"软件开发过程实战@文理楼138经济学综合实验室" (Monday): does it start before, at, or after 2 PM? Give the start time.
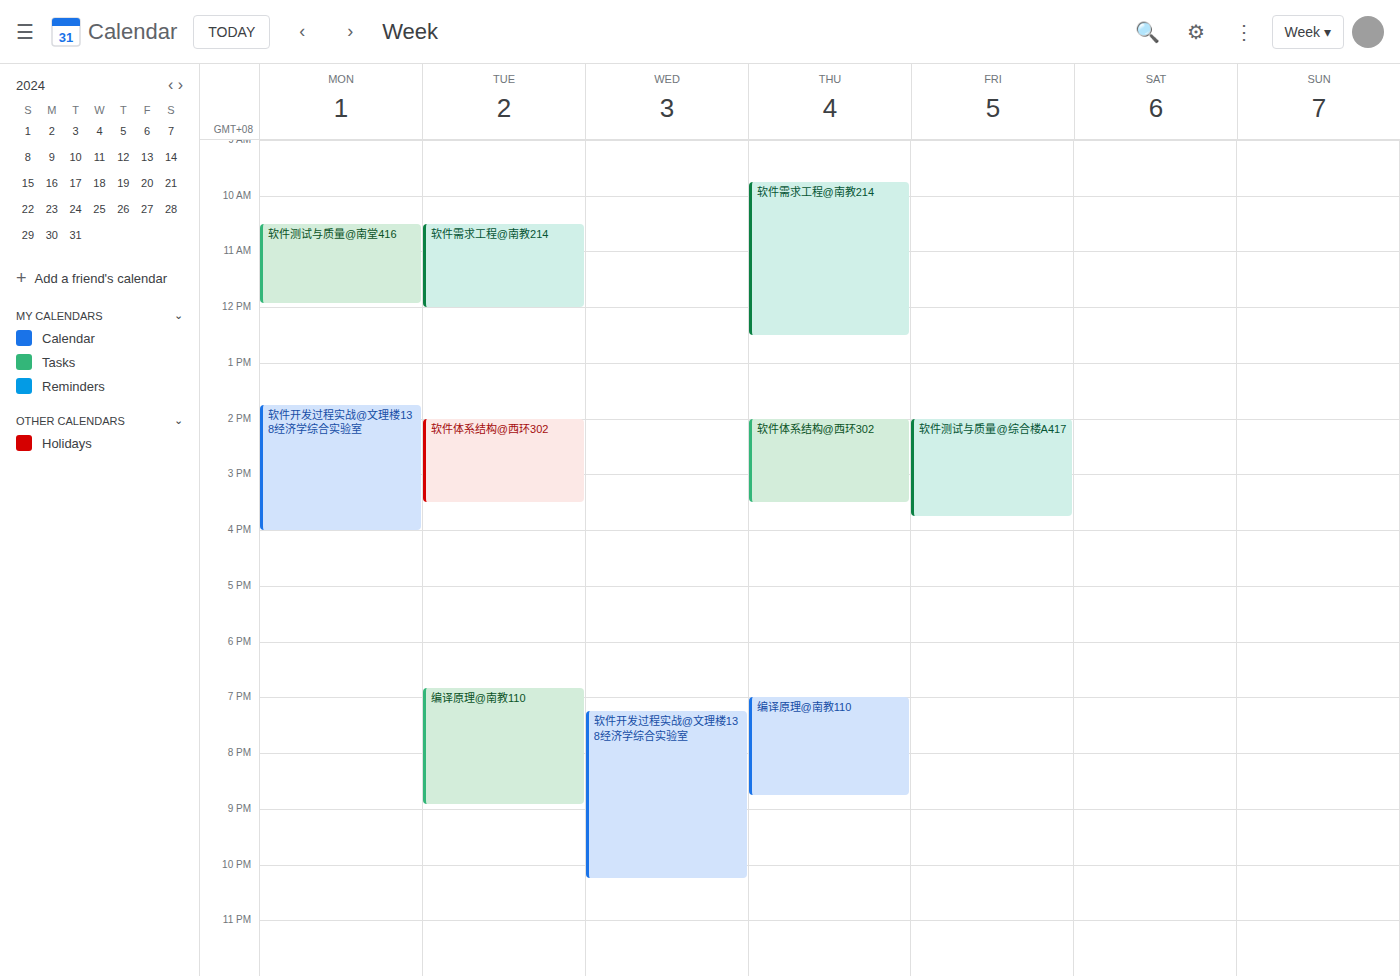
1:45 PM -- before 2 PM, 15 minutes above the 2 PM line.